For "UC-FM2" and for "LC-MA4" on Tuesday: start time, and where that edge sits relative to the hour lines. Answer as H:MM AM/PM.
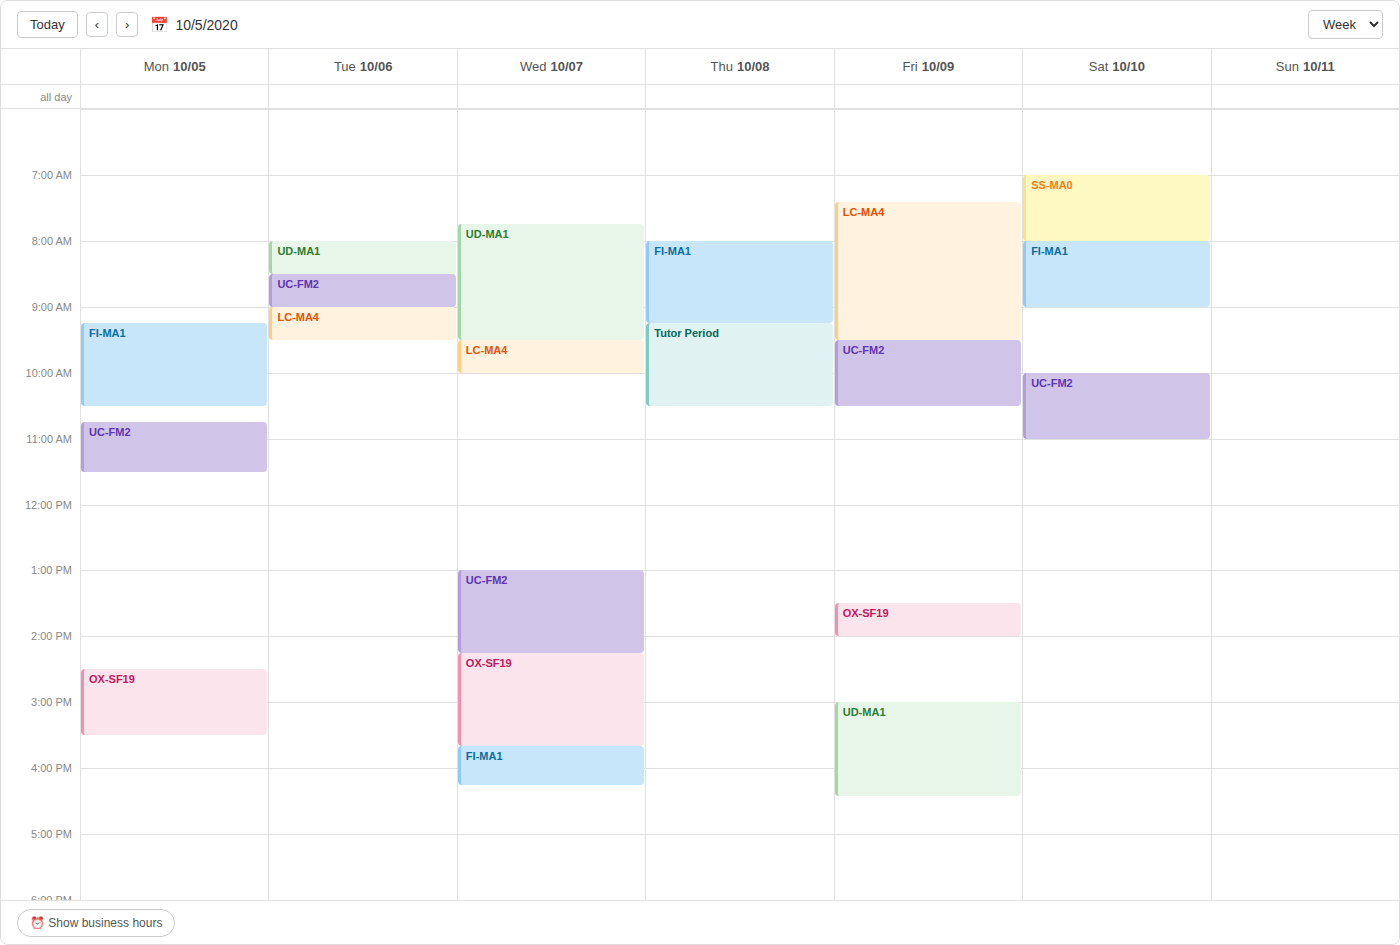
"UC-FM2": 8:30 AM, halfway between the 8 AM and 9 AM lines. "LC-MA4": 9:00 AM, exactly on the 9 AM line.